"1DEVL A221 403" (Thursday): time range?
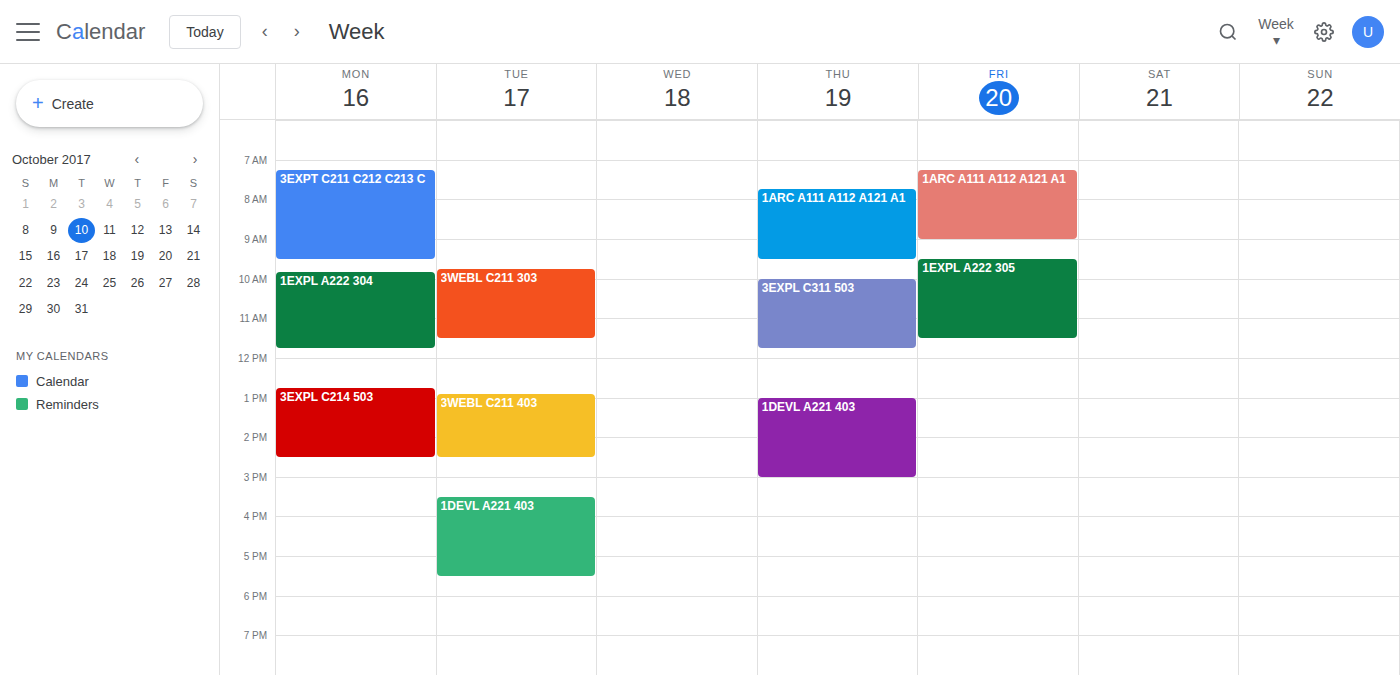
1:00 PM to 3:00 PM